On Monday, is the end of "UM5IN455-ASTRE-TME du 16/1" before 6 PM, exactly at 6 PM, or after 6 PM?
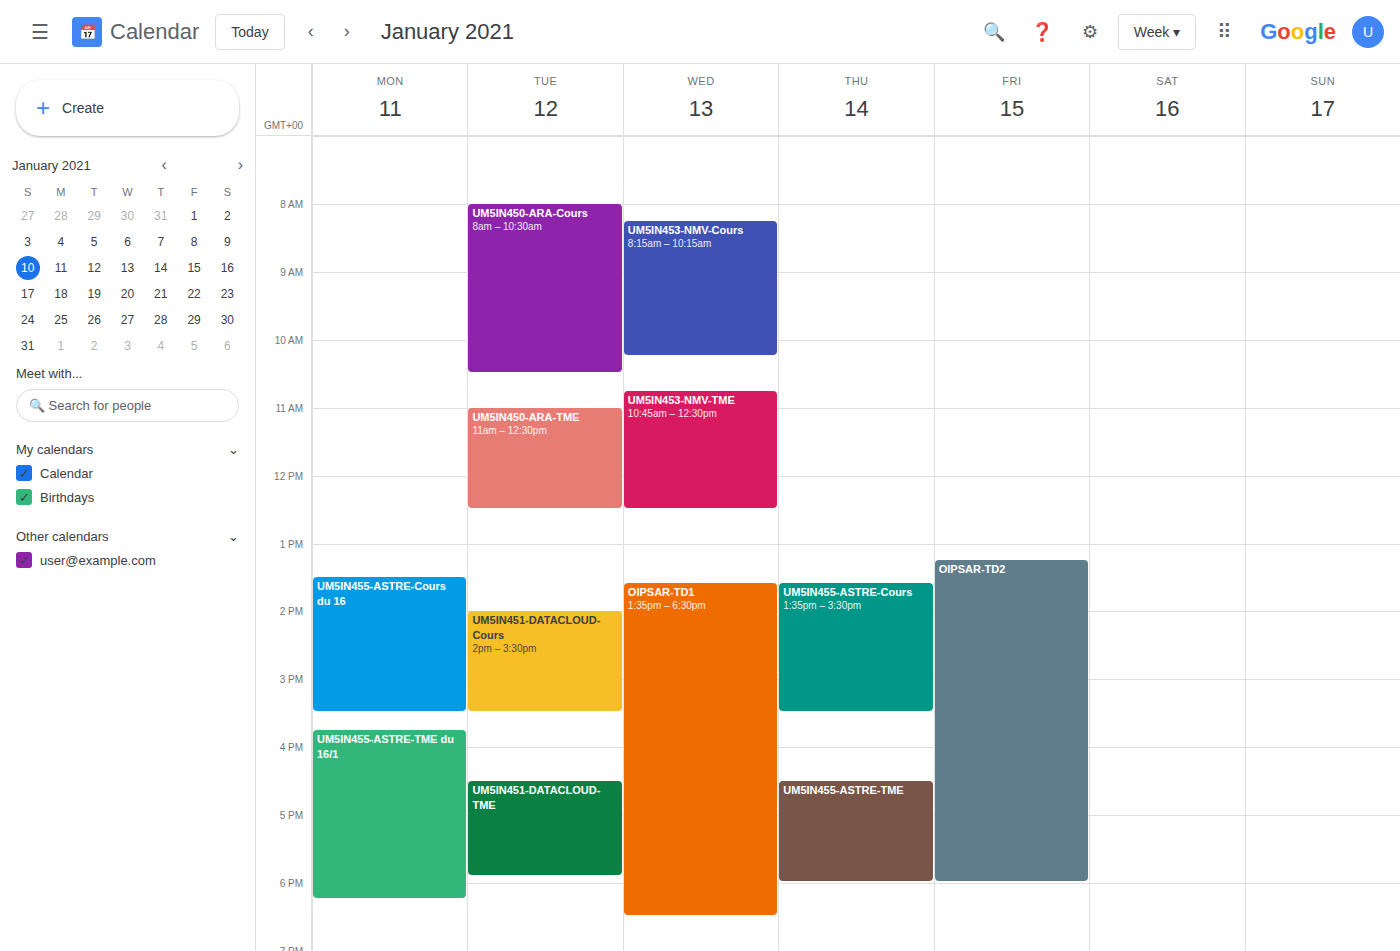
6:15 PM -- after 6 PM, 15 minutes below the 6 PM line.